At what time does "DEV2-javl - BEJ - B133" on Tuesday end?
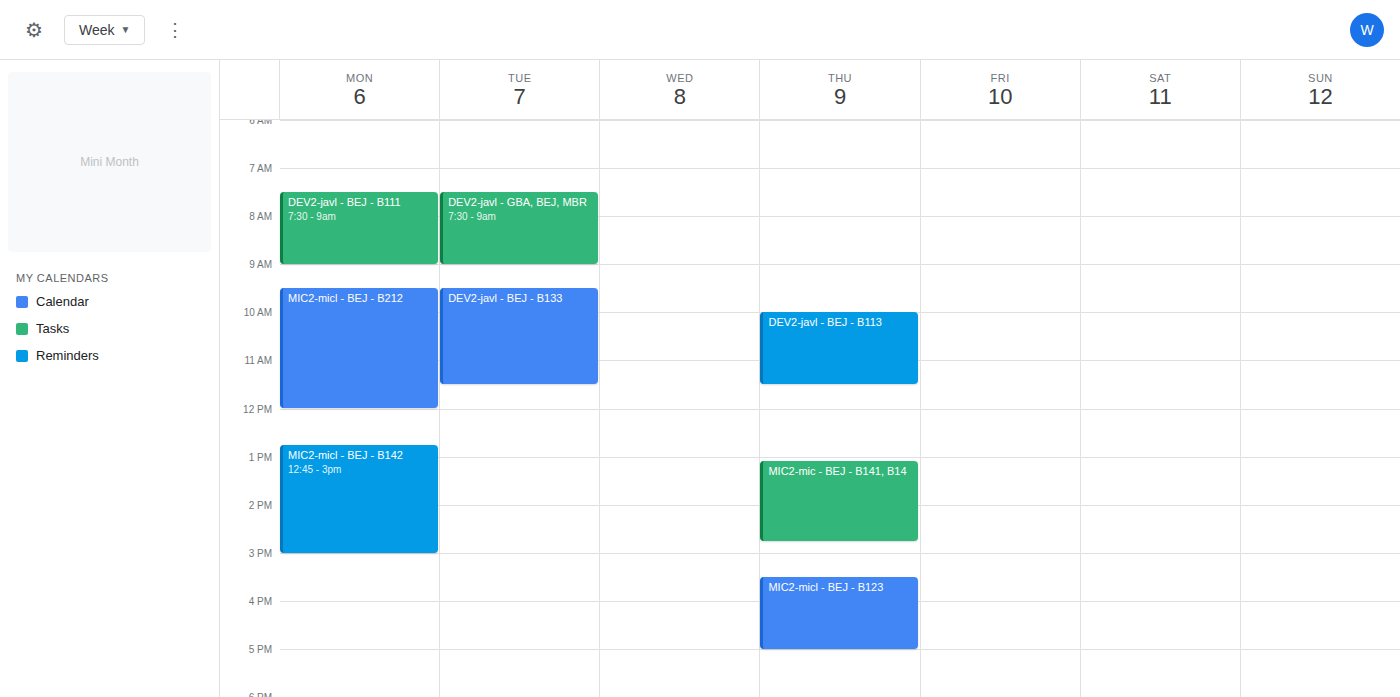
11:30 AM